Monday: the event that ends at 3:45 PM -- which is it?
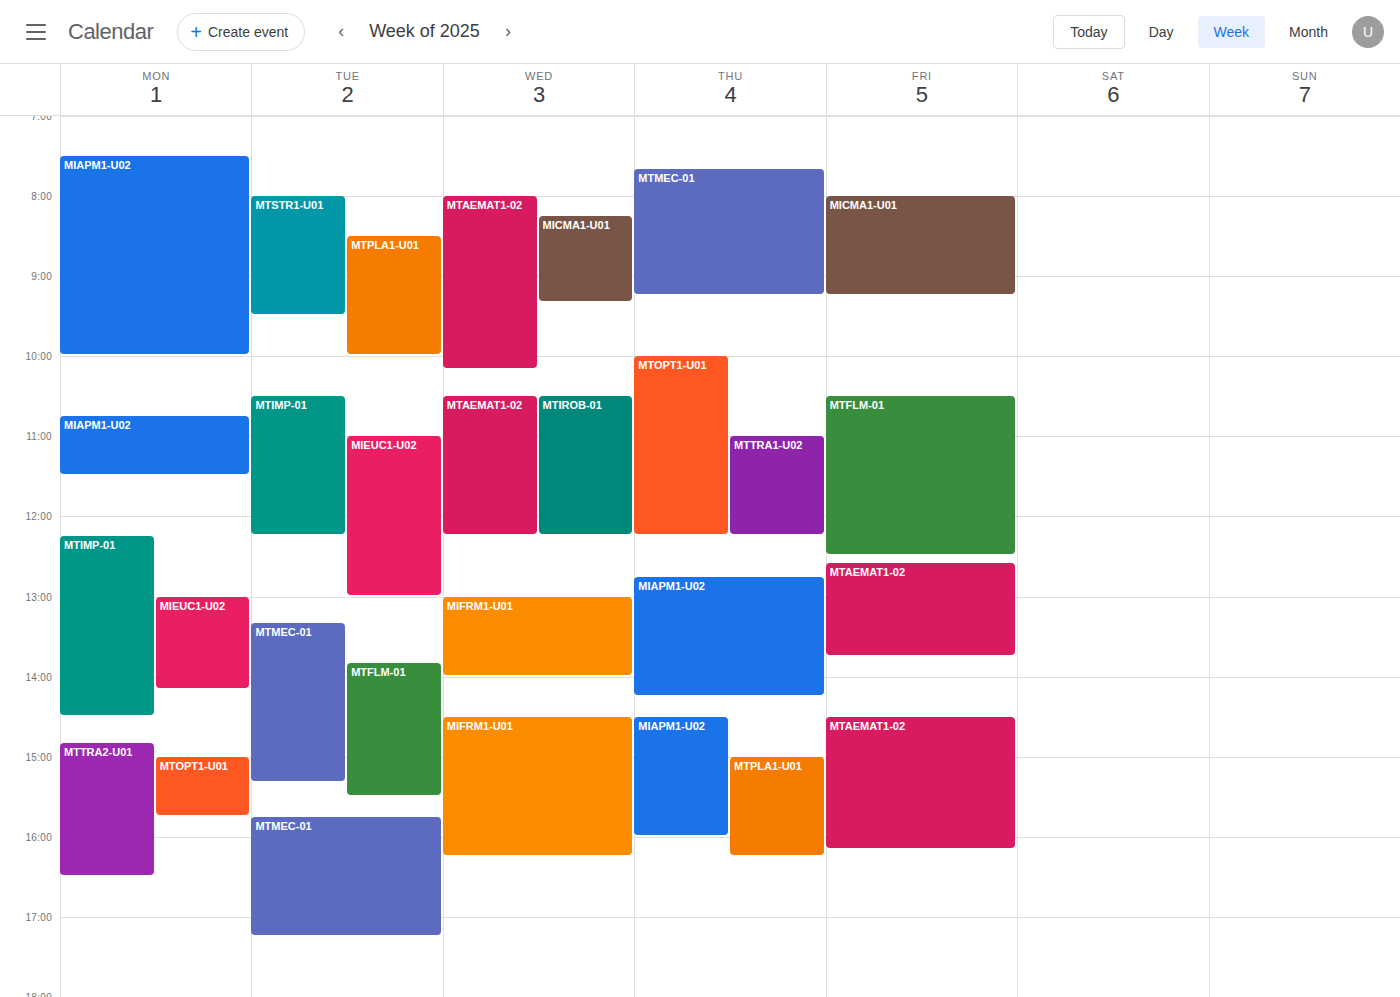
"MTOPT1-U01"